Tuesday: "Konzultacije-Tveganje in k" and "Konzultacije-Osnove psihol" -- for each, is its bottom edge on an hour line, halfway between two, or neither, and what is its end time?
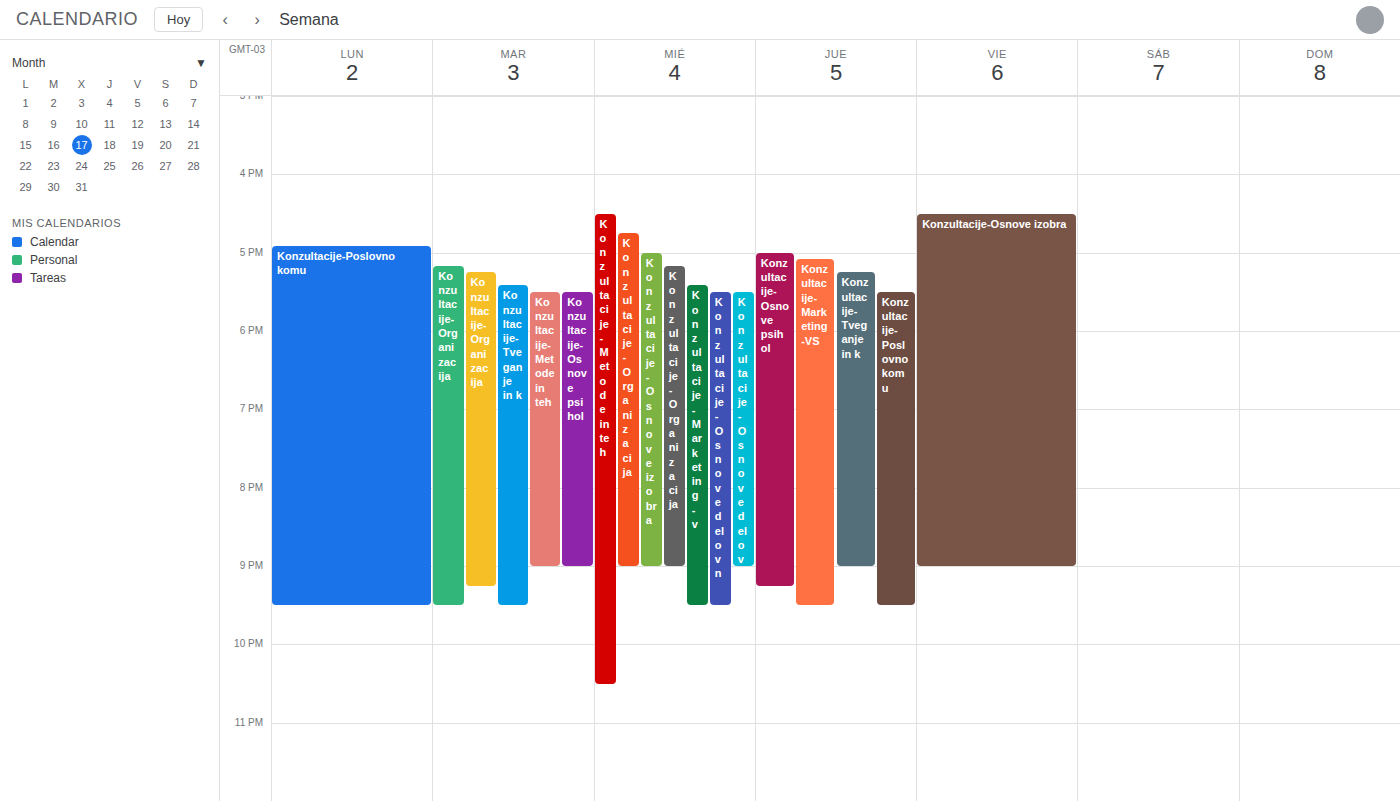
"Konzultacije-Tveganje in k": 9:30 PM, halfway between the 9 PM and 10 PM lines. "Konzultacije-Osnove psihol": 9:00 PM, exactly on the 9 PM line.